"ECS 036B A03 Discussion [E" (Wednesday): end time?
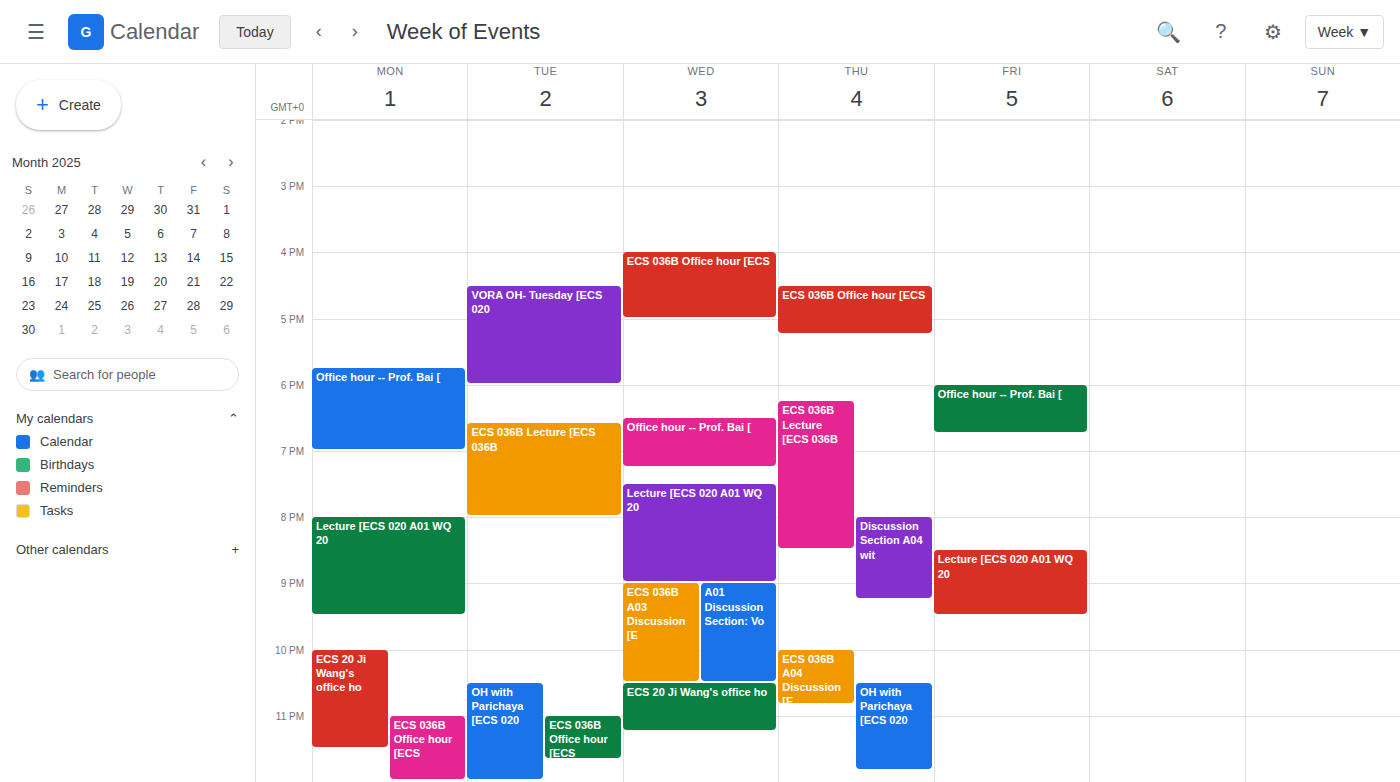
22:30